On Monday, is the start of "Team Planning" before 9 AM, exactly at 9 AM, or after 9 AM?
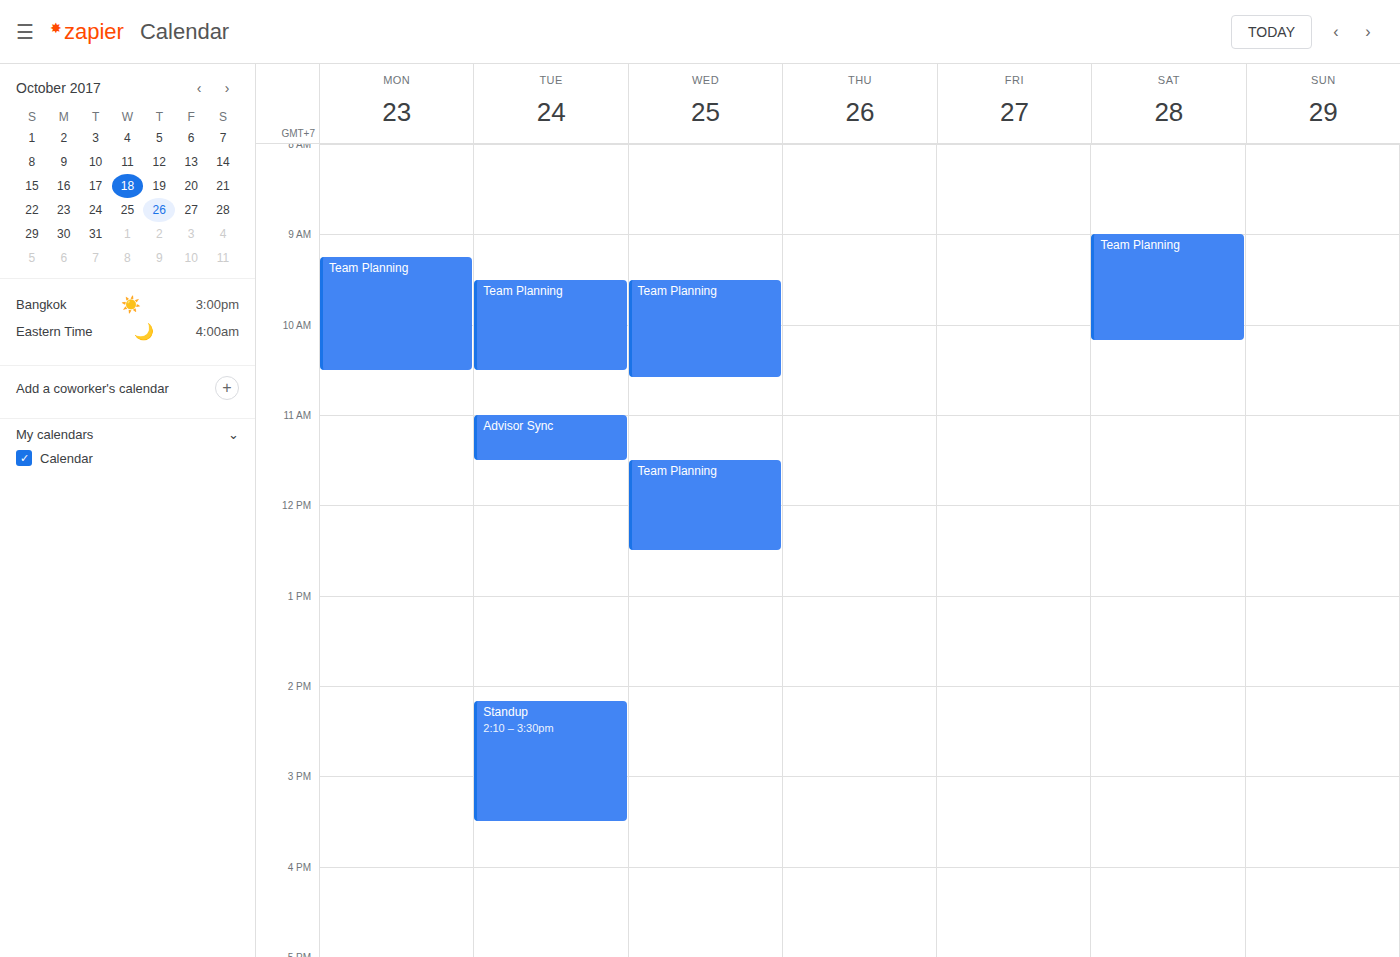
9:15 AM -- after 9 AM, 15 minutes below the 9 AM line.